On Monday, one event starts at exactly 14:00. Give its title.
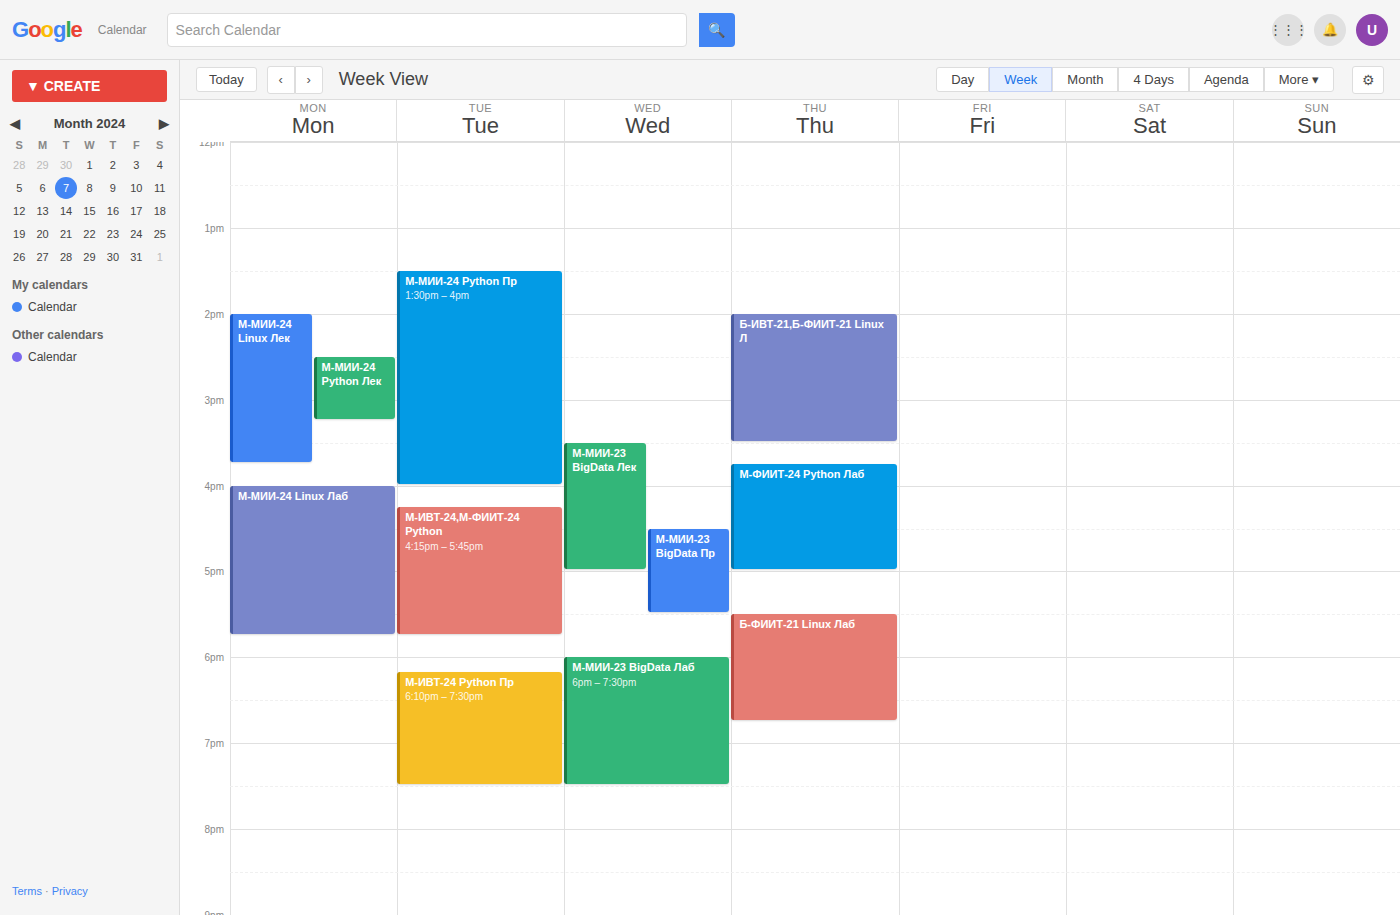
"М-МИИ-24 Linux Лек"